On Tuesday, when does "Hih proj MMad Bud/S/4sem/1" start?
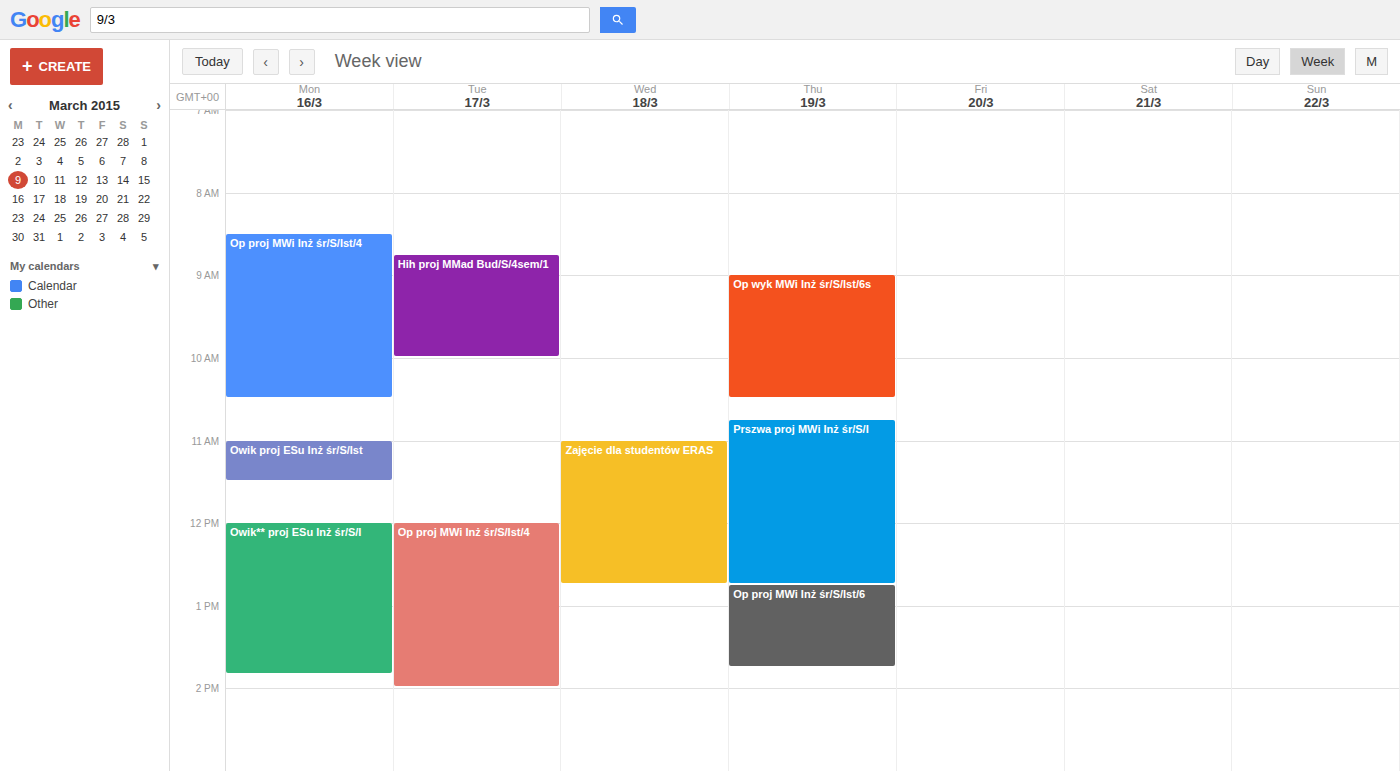
8:45 AM